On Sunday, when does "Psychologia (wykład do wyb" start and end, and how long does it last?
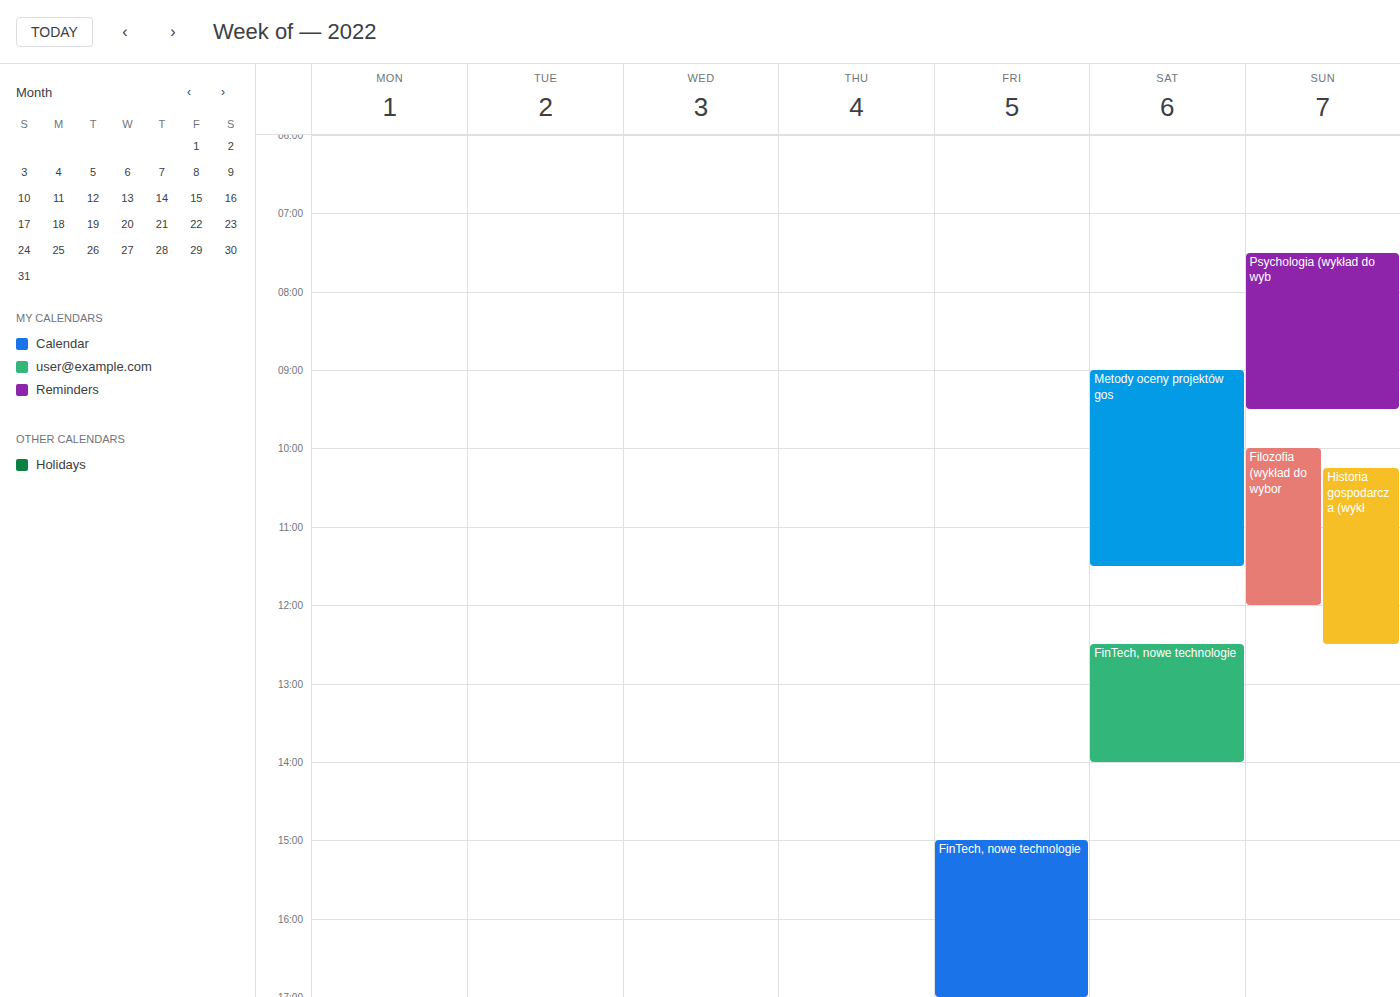
07:30 to 09:30, 2 hours